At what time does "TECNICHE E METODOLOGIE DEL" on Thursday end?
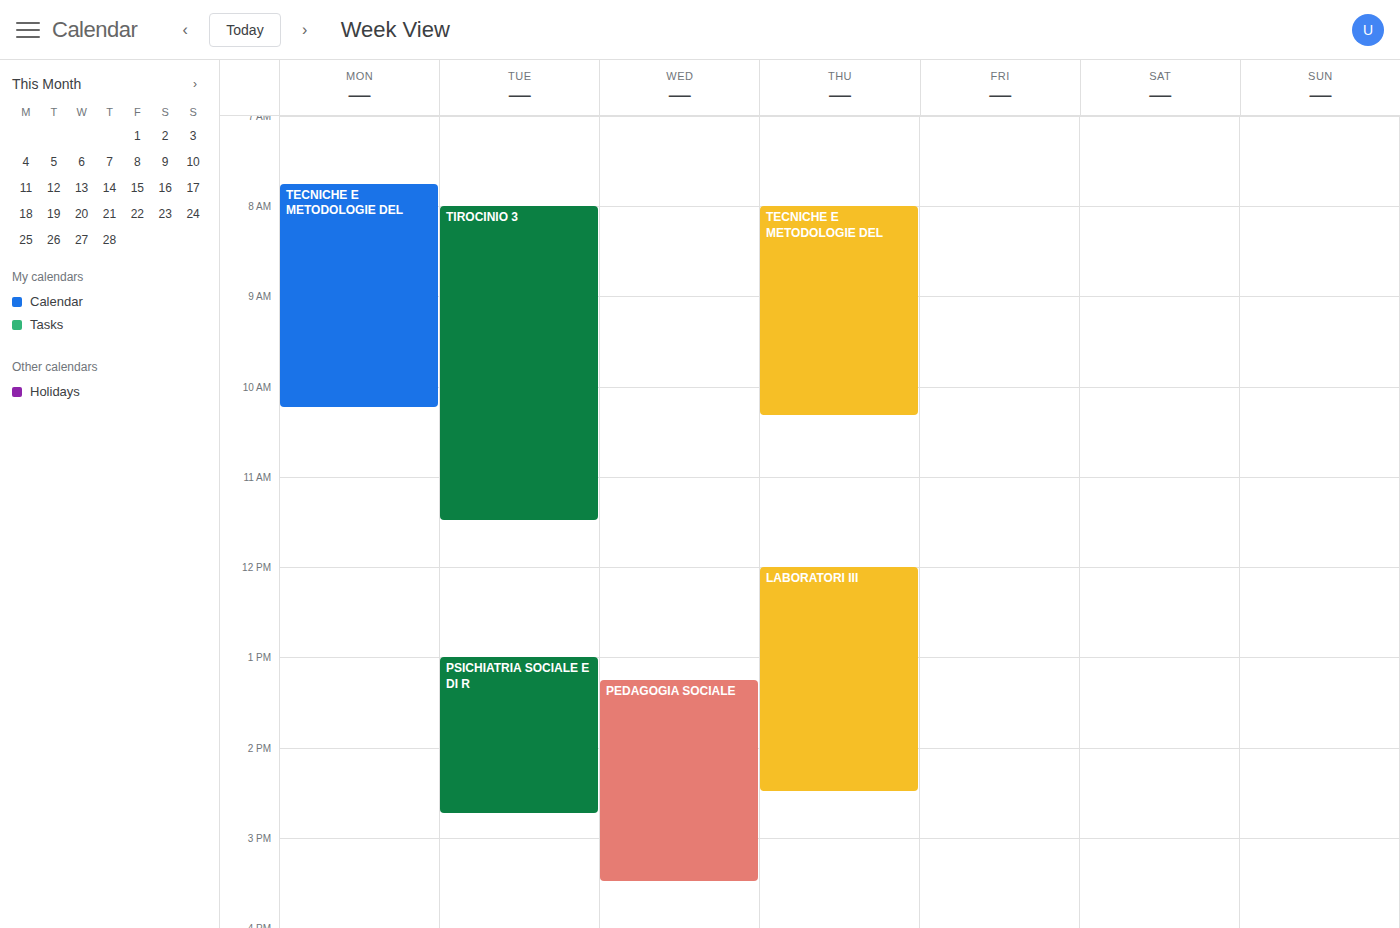
10:20 AM